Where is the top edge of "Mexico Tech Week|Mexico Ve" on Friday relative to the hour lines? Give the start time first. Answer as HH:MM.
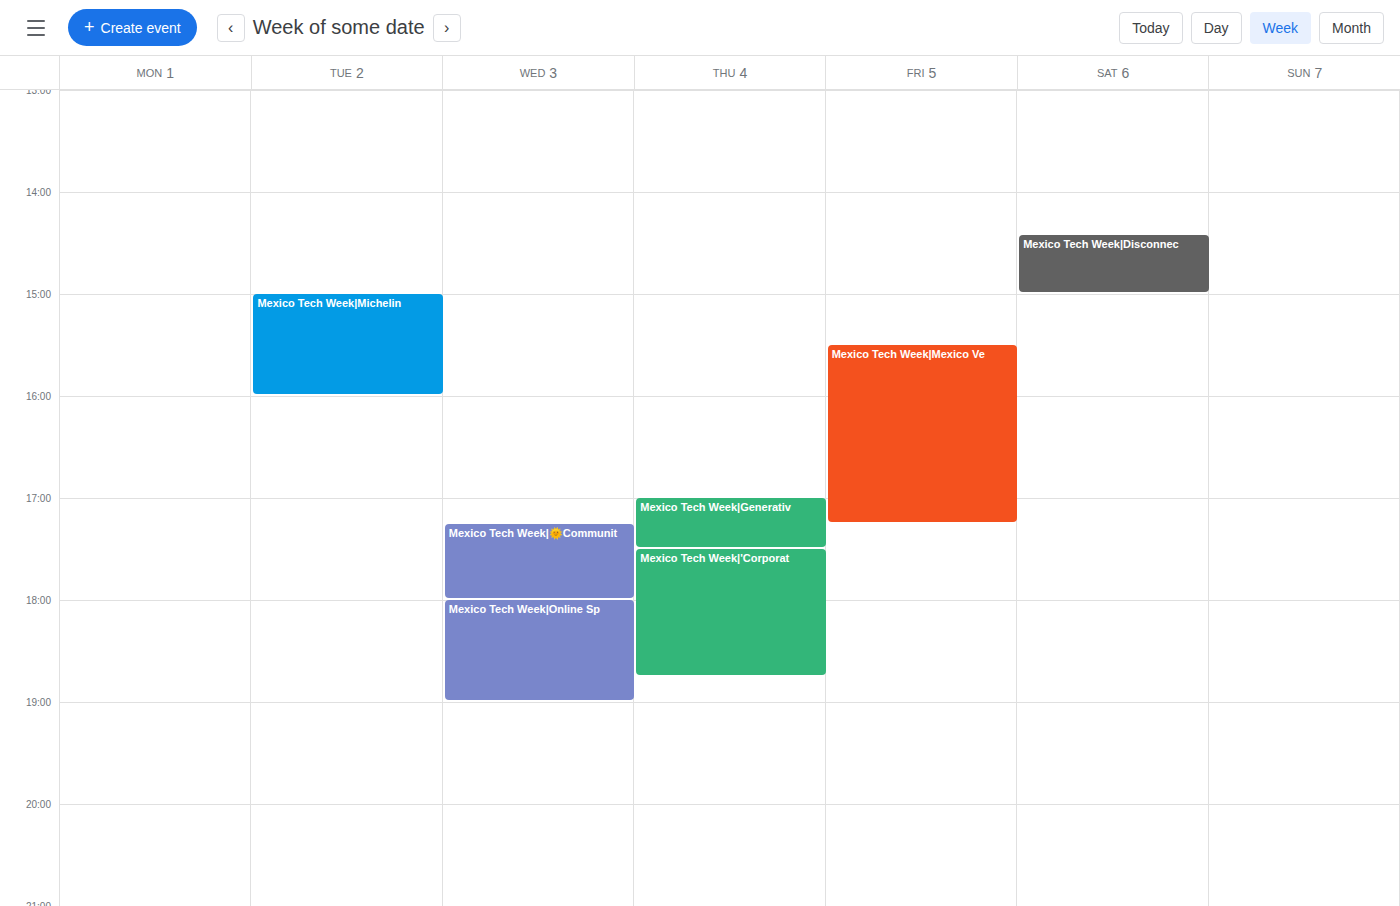
15:30 -- halfway between the 15:00 and 16:00 lines.